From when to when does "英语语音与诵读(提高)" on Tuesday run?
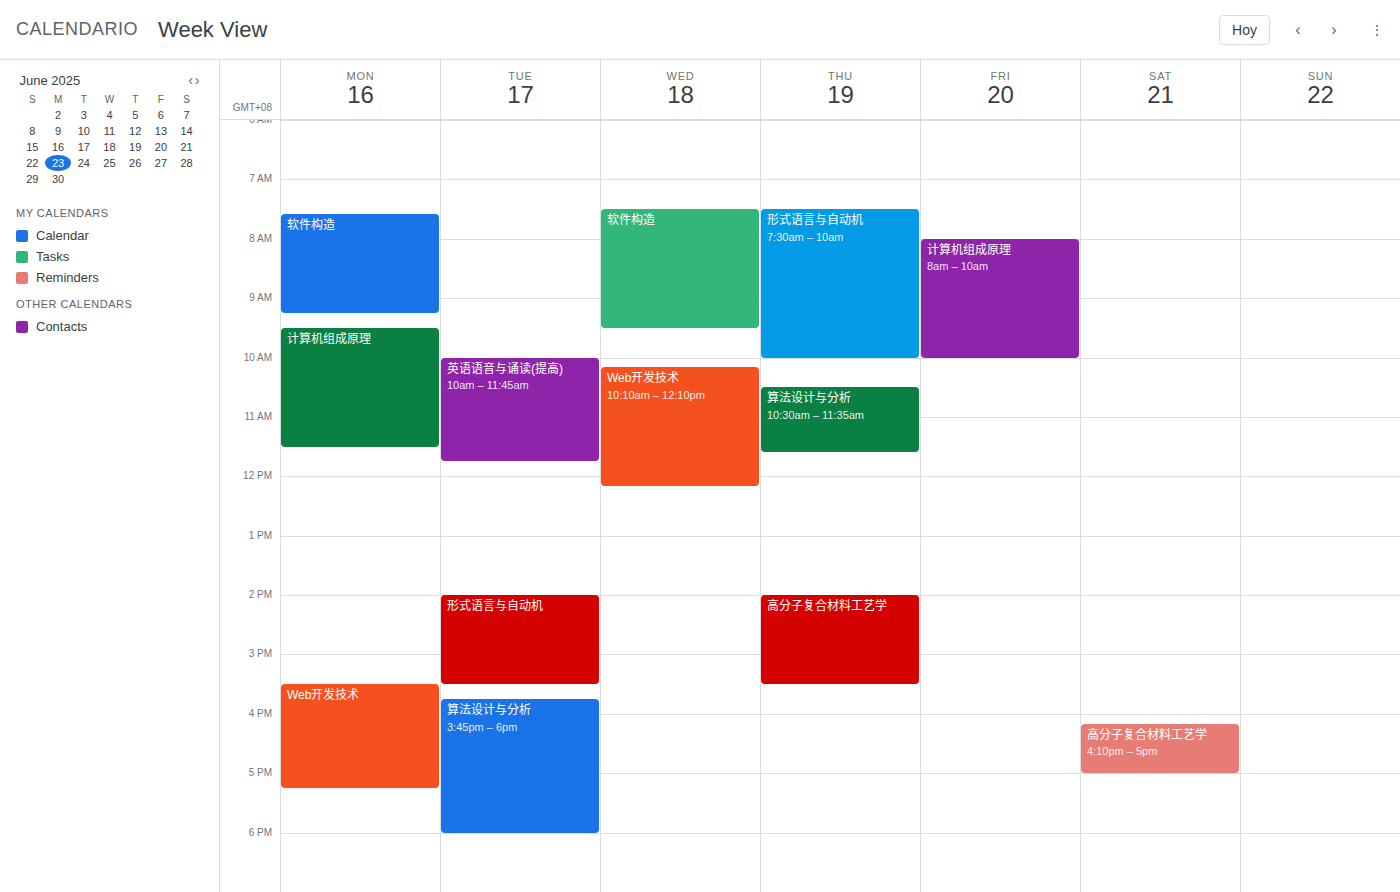
10:00 AM to 11:45 AM